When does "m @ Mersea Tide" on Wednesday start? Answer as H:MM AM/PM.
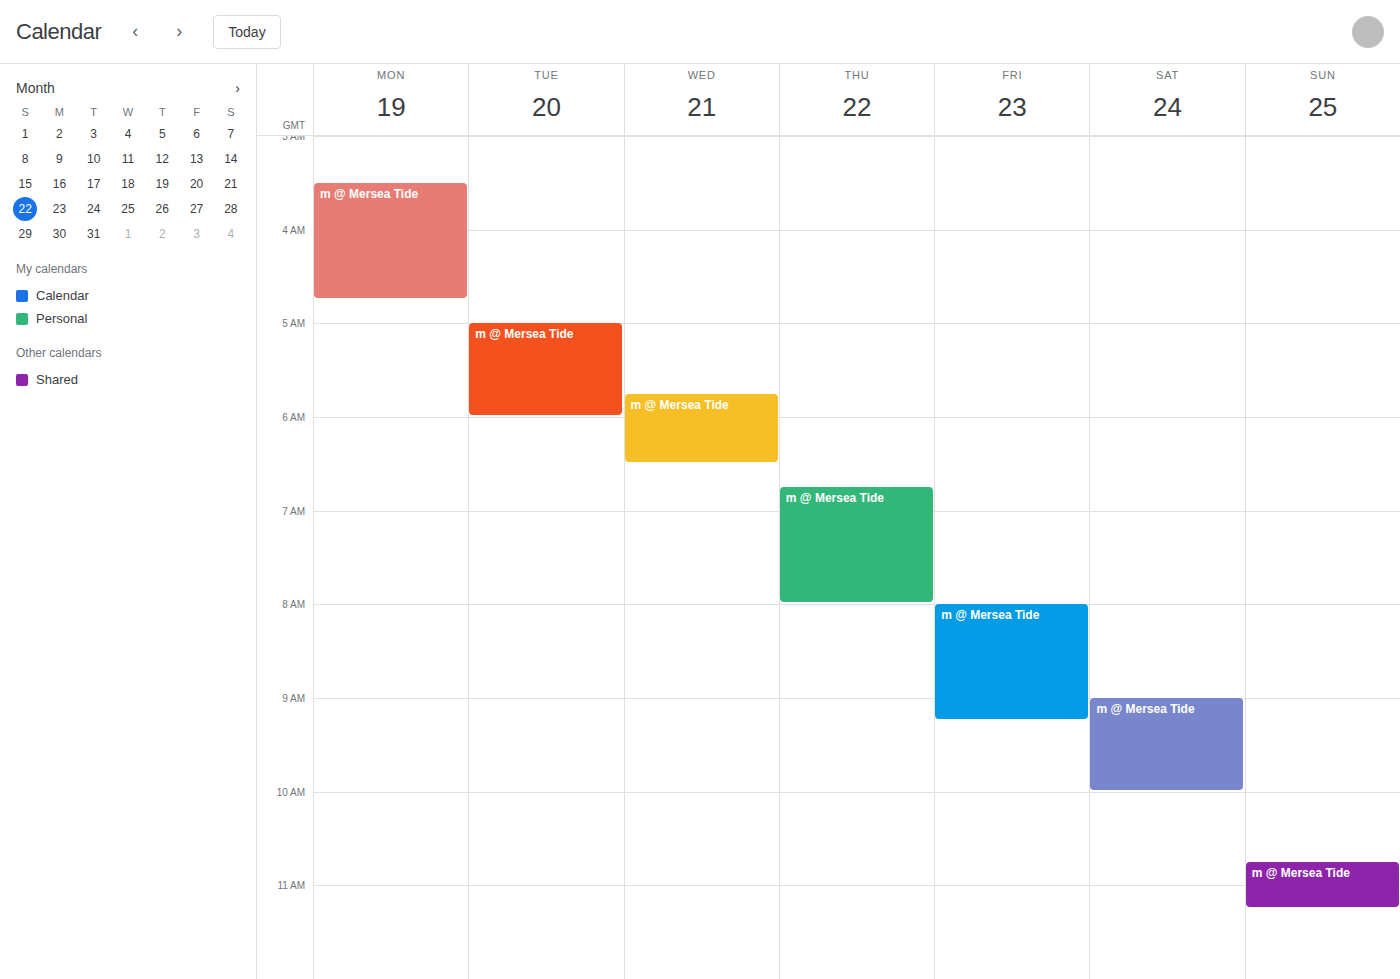
5:45 AM